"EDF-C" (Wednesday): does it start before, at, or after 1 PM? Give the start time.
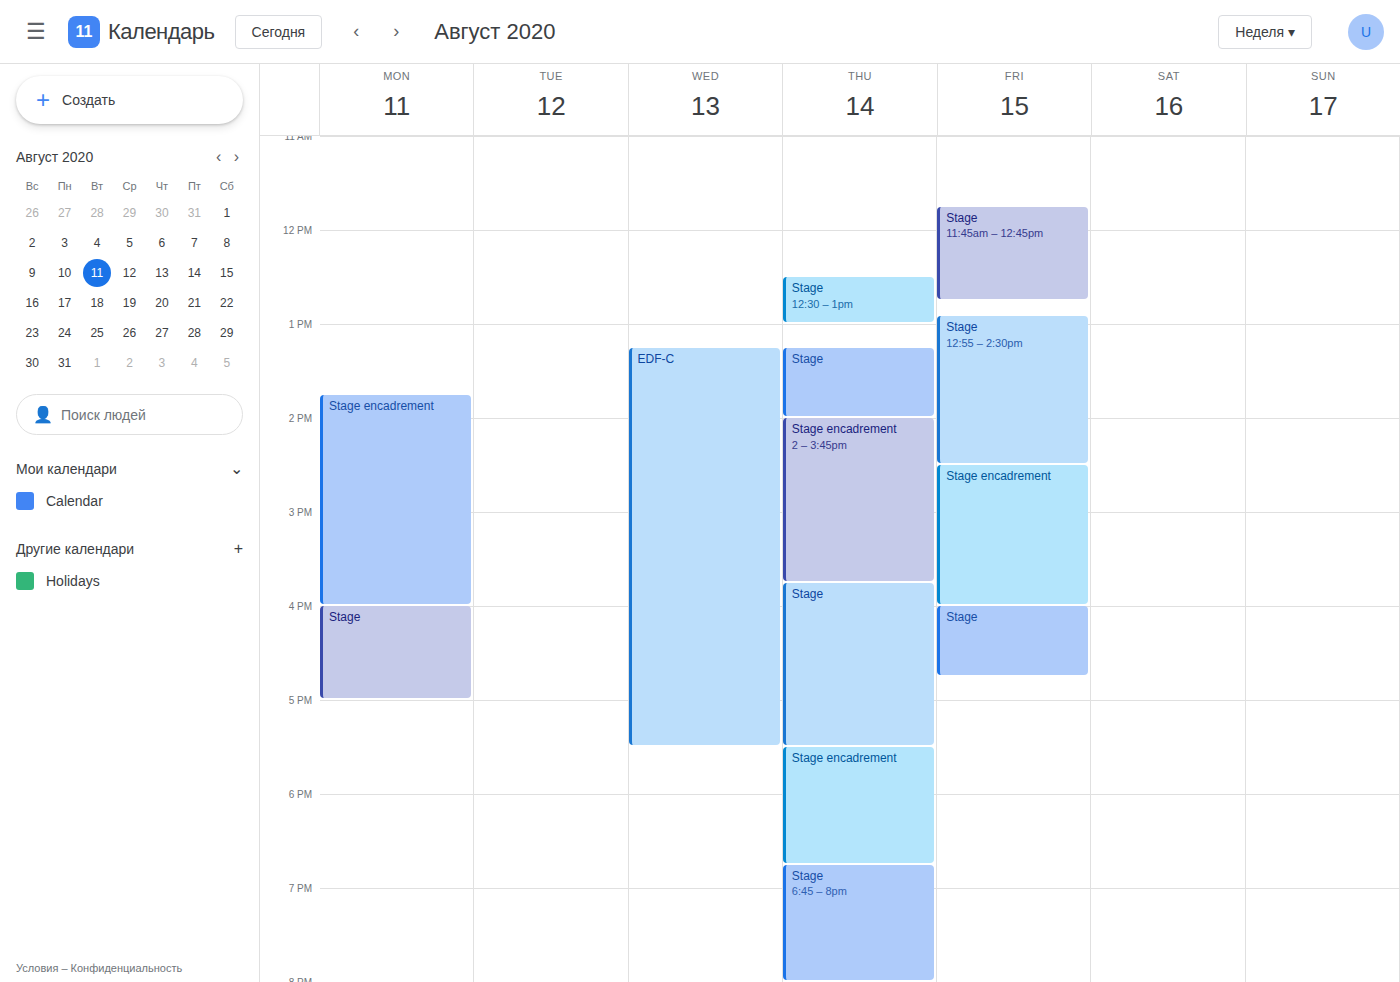
1:15 PM -- after 1 PM, 15 minutes below the 1 PM line.